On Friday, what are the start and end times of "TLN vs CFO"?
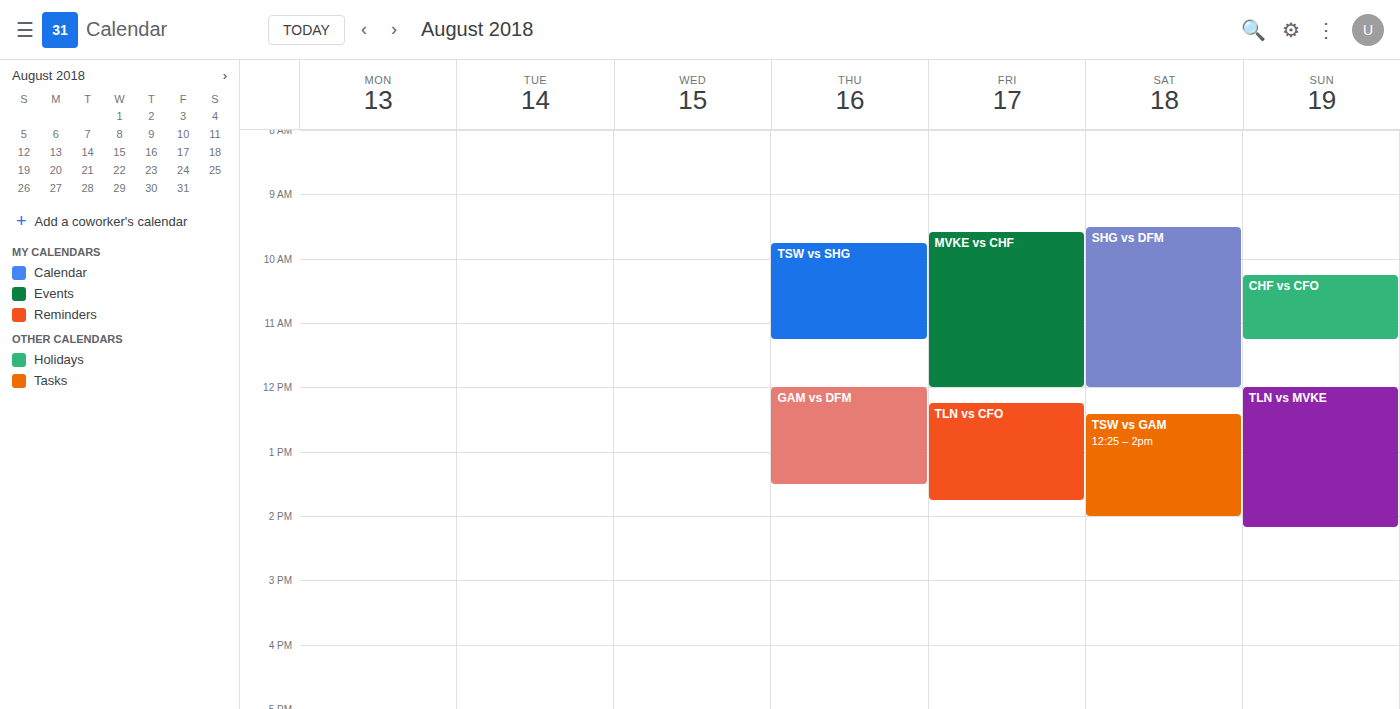
12:15 PM to 1:45 PM